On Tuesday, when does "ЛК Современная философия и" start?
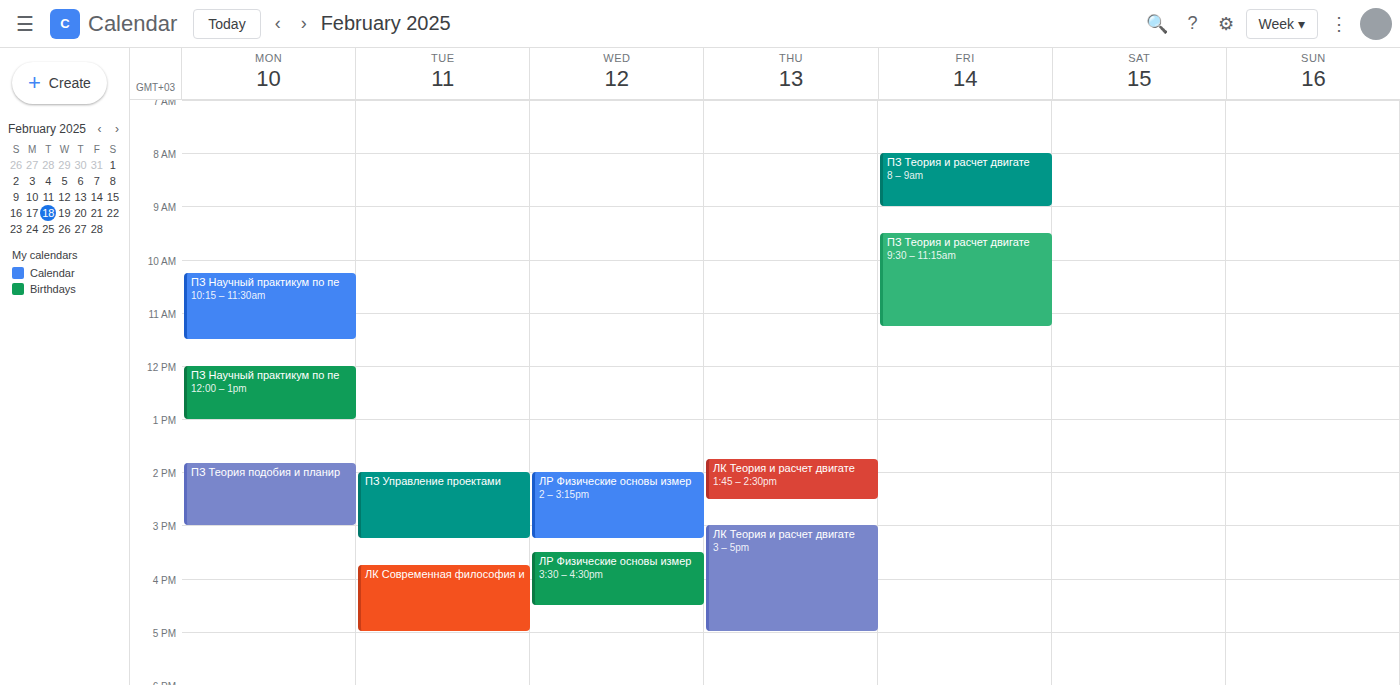
3:45 PM